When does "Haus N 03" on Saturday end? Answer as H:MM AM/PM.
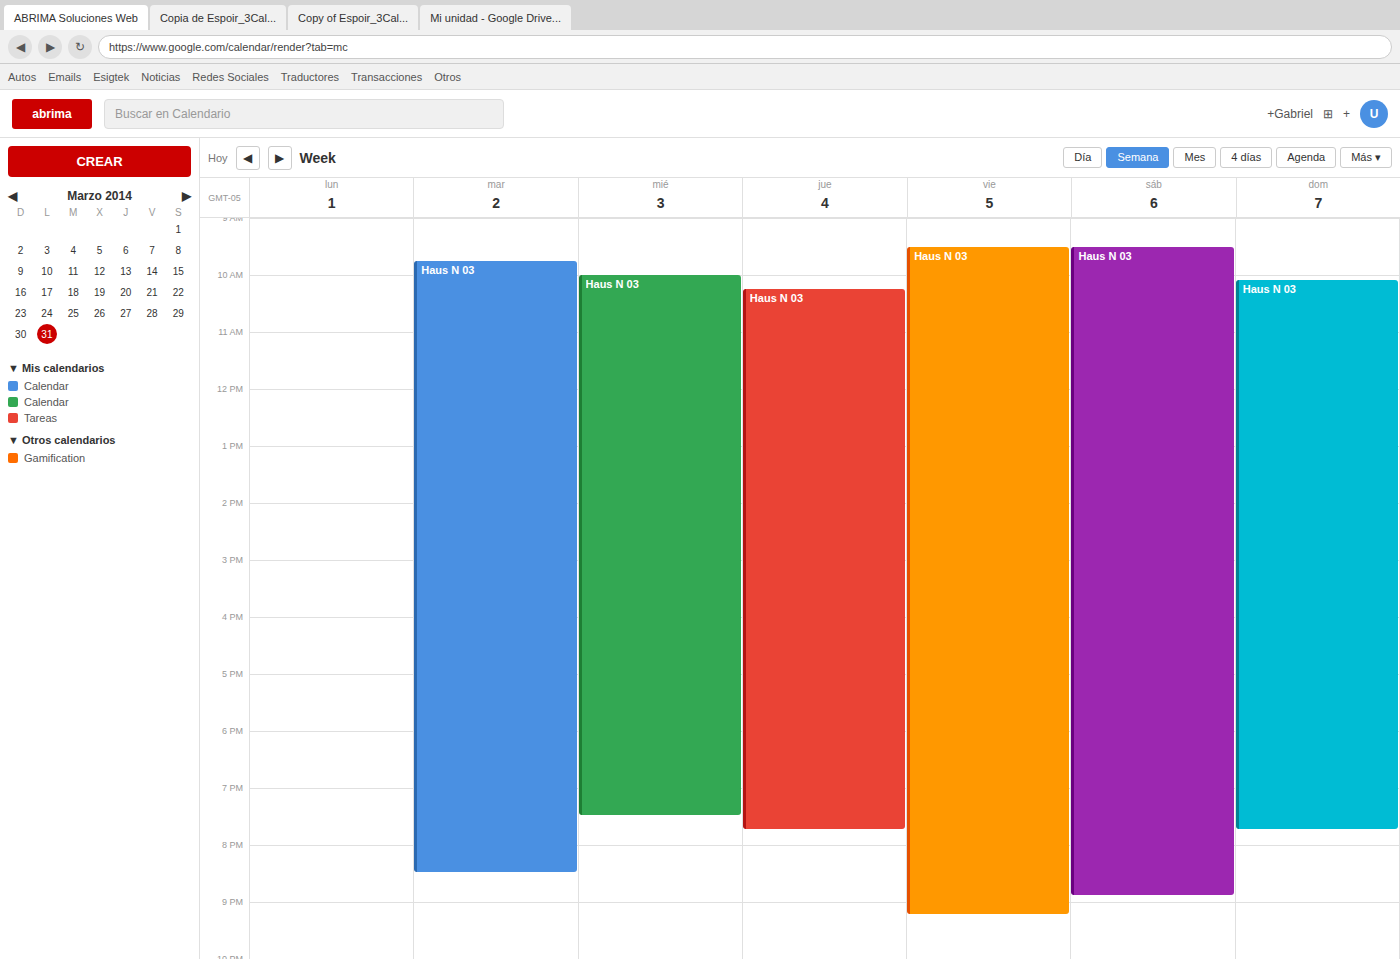
8:55 PM